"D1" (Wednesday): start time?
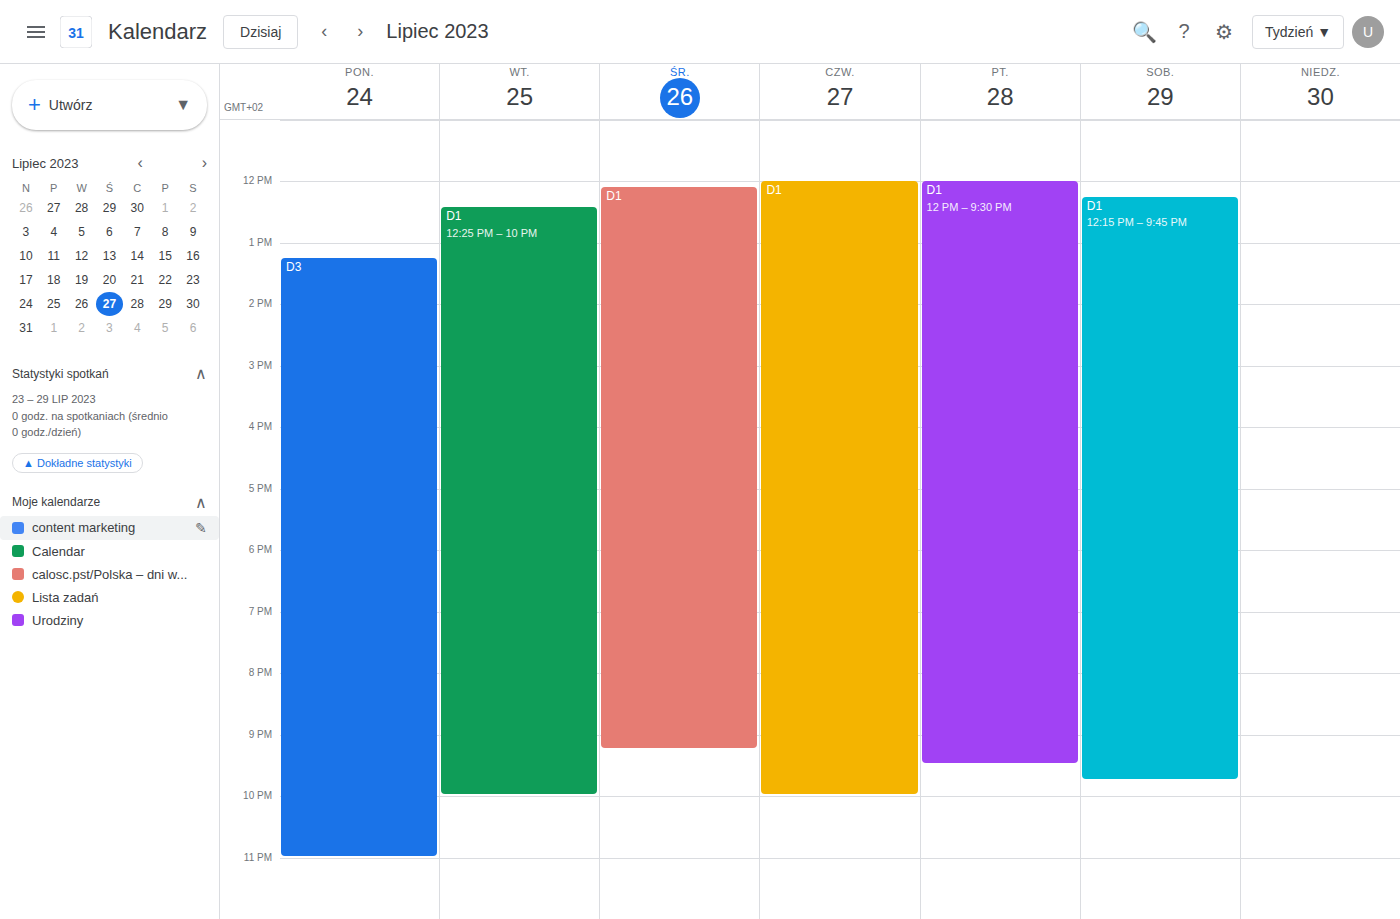
12:05 PM